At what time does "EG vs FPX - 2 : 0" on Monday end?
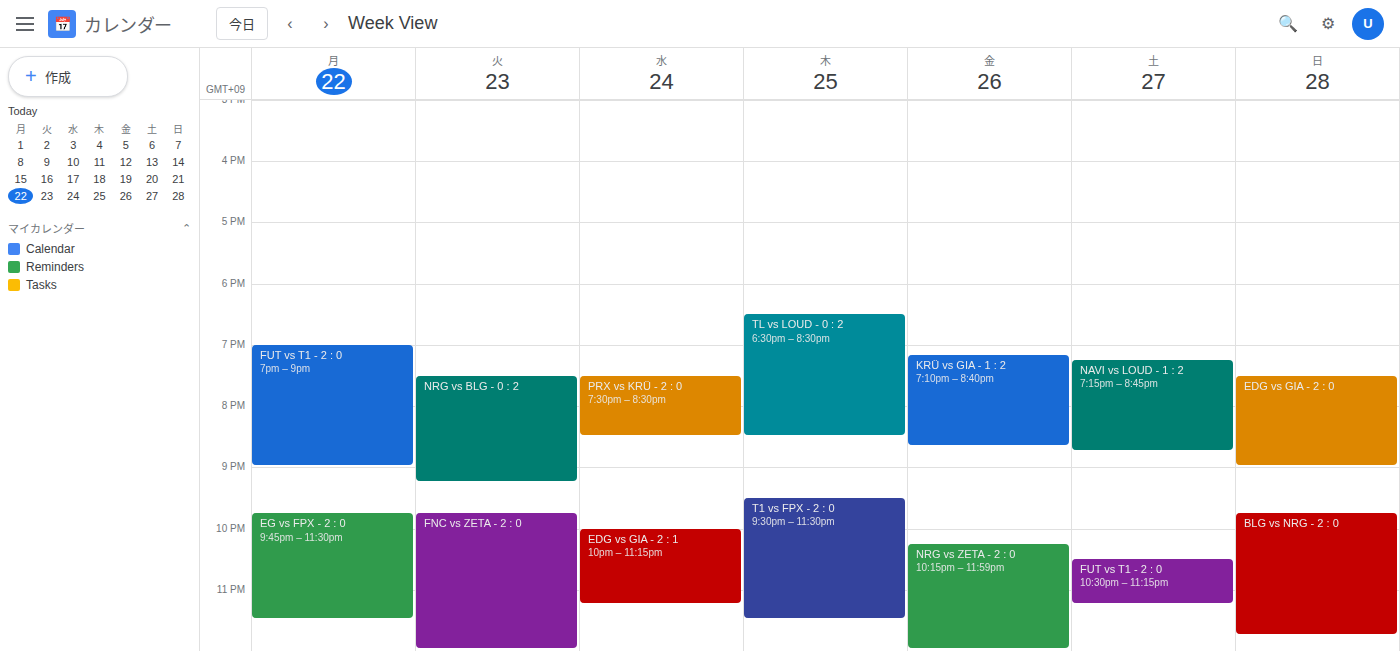
11:30 PM